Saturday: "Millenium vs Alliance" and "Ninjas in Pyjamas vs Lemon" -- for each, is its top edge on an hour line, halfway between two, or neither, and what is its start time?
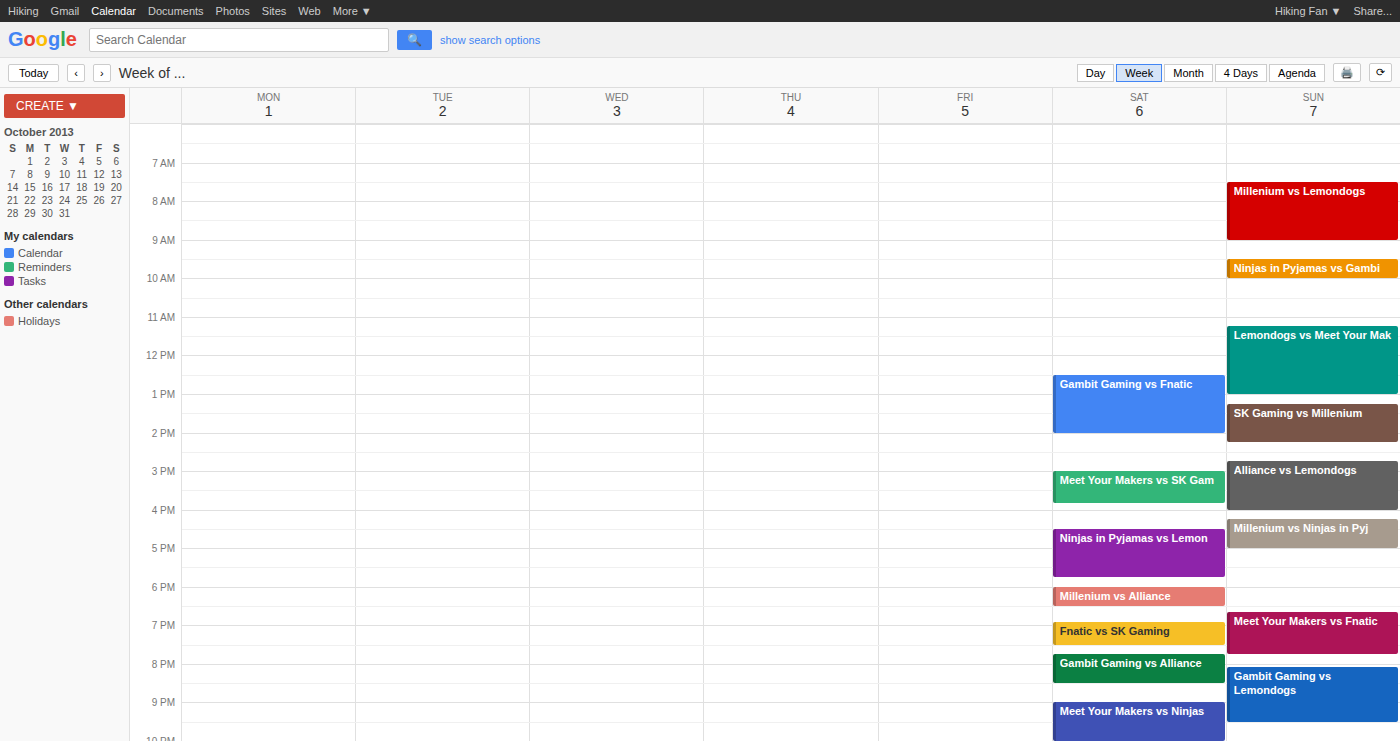
"Millenium vs Alliance": 6:00 PM, exactly on the 6 PM line. "Ninjas in Pyjamas vs Lemon": 4:30 PM, halfway between the 4 PM and 5 PM lines.